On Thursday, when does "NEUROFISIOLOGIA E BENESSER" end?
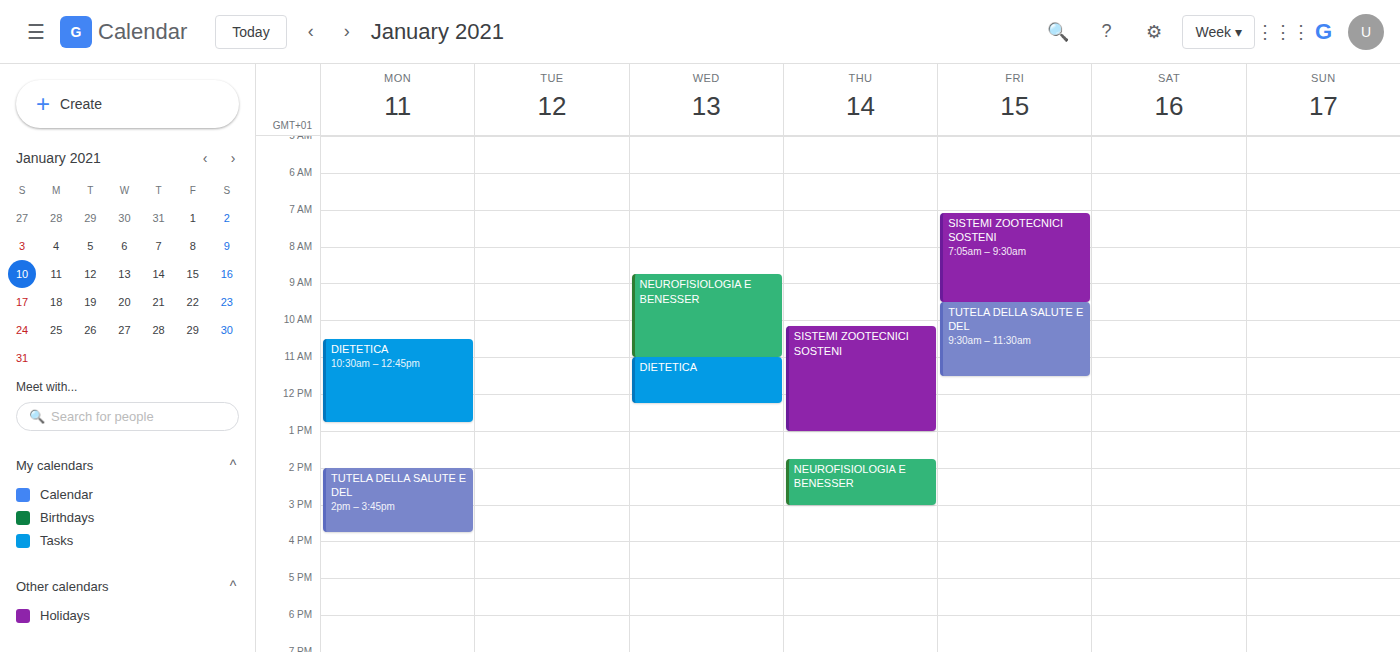
3:00 PM